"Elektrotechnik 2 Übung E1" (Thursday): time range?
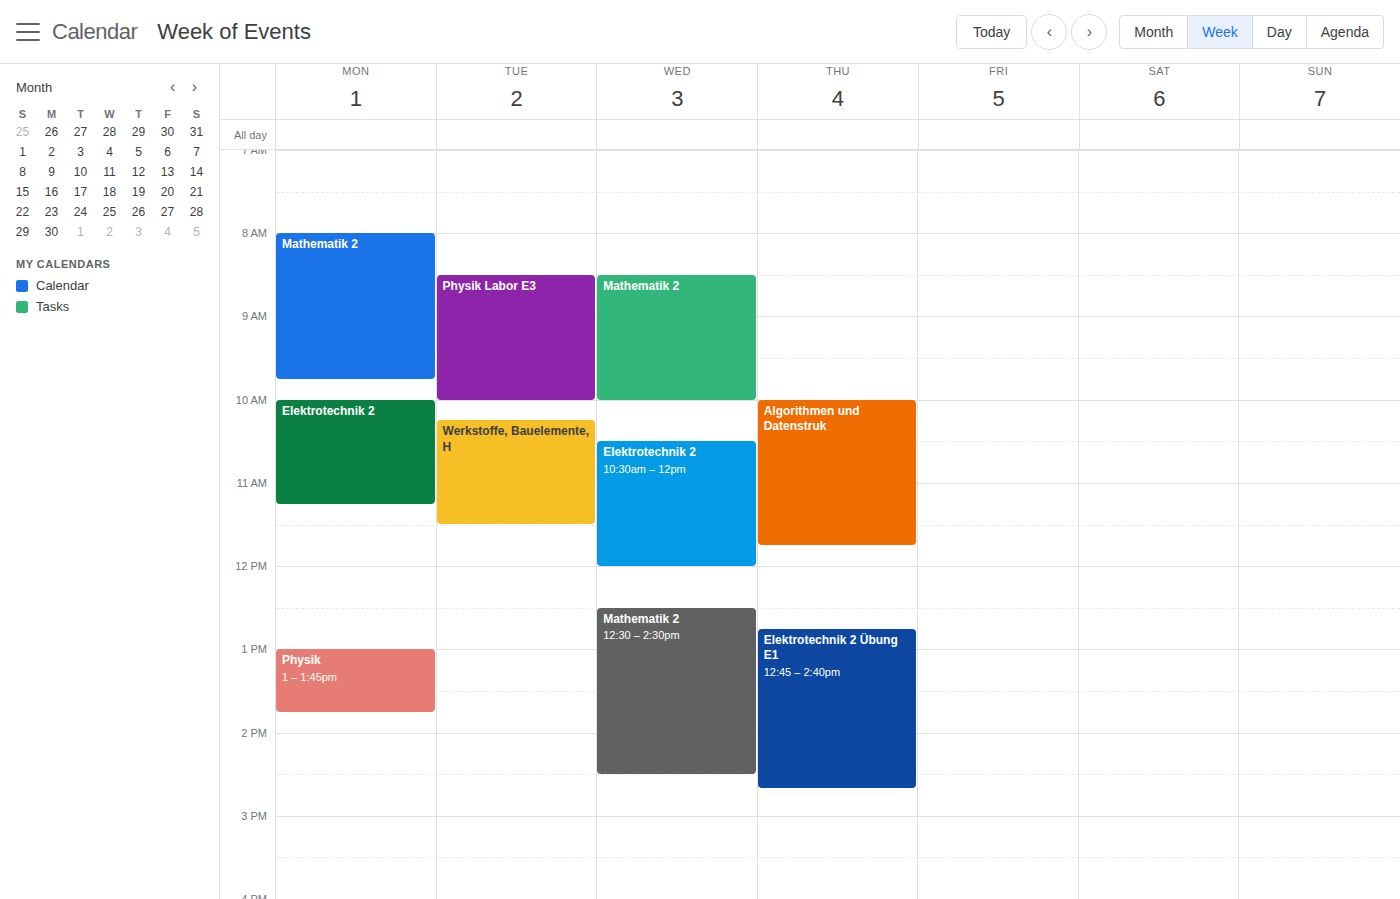
12:45 PM to 2:40 PM